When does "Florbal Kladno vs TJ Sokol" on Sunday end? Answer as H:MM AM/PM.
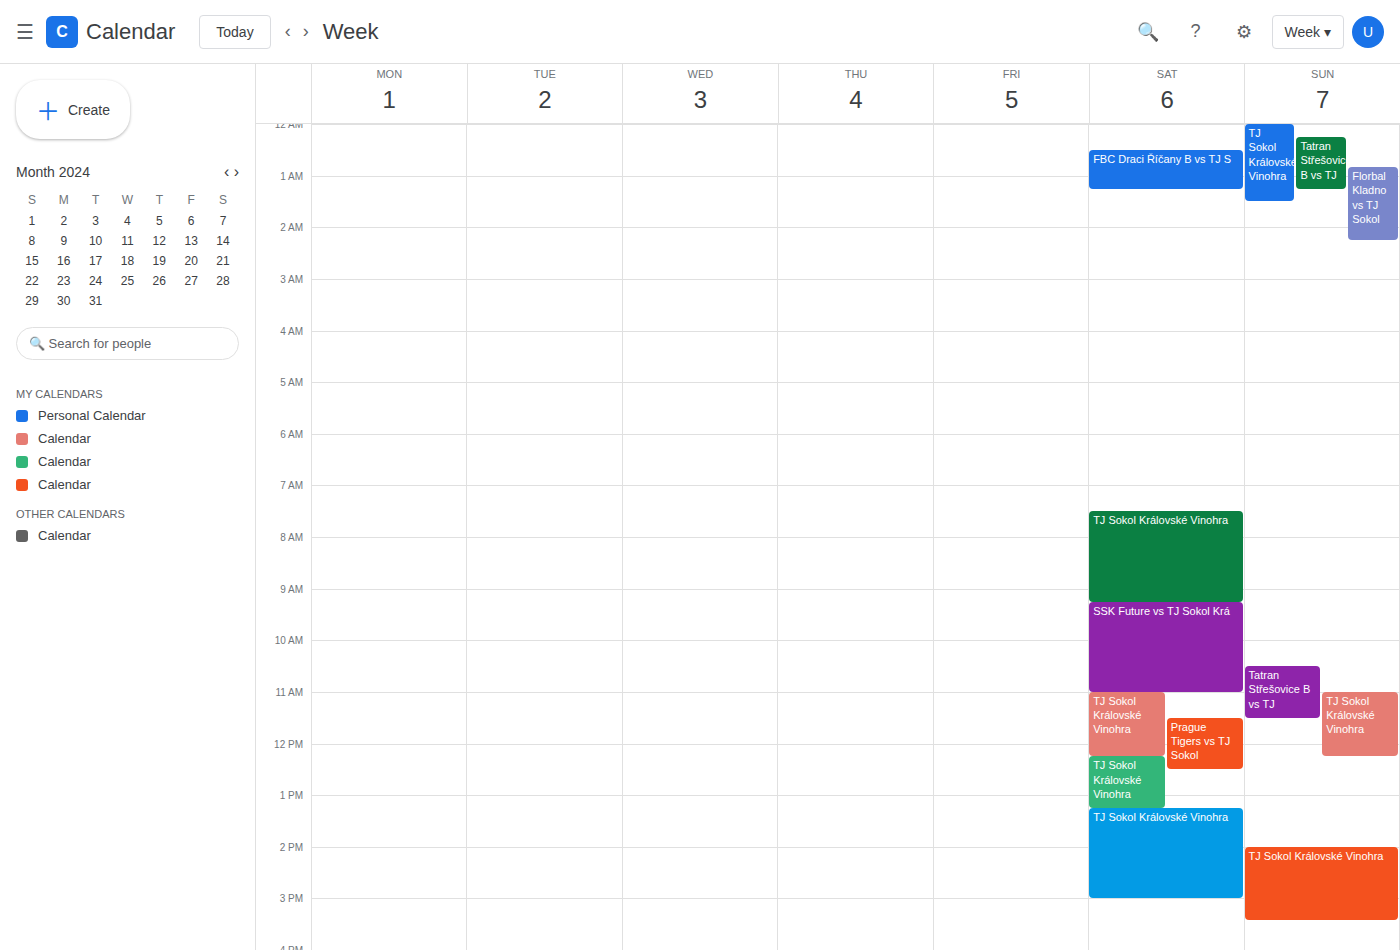
2:15 AM